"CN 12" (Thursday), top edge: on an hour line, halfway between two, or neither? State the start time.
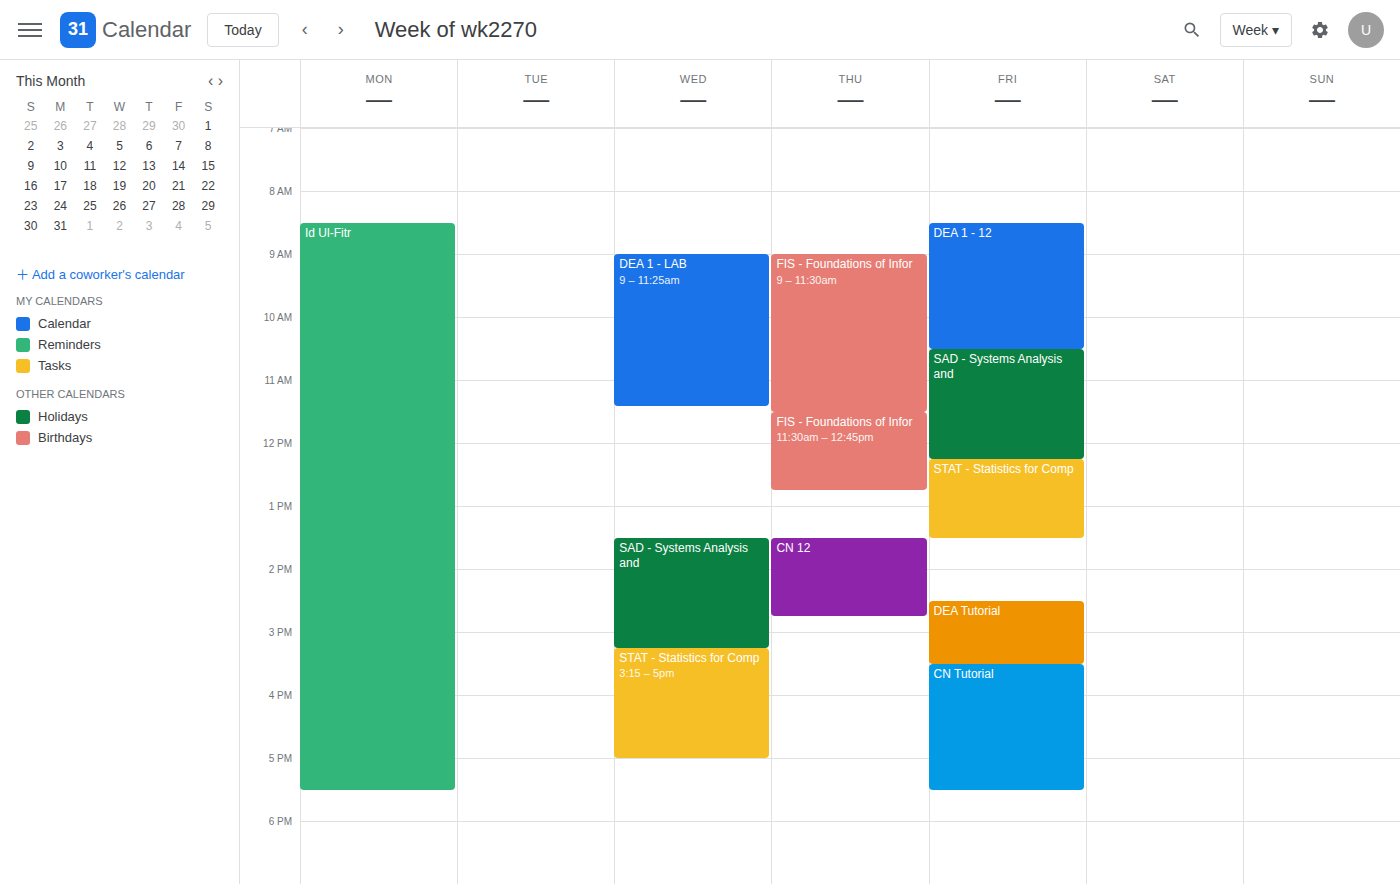
1:30 PM -- halfway between the 1 PM and 2 PM lines.